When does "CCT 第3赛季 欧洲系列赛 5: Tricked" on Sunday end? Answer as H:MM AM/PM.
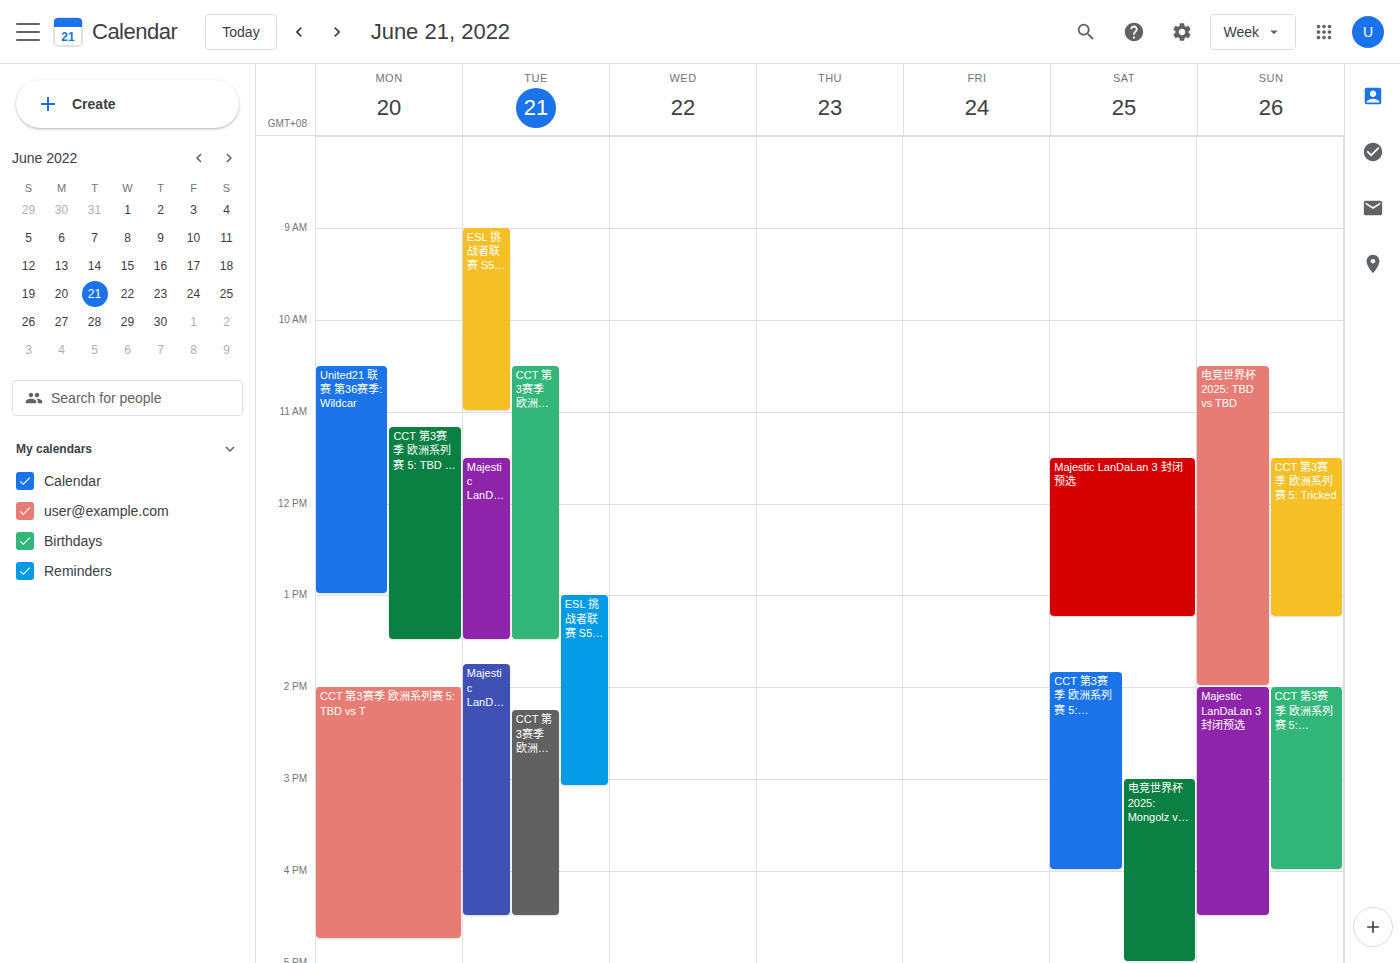
1:15 PM